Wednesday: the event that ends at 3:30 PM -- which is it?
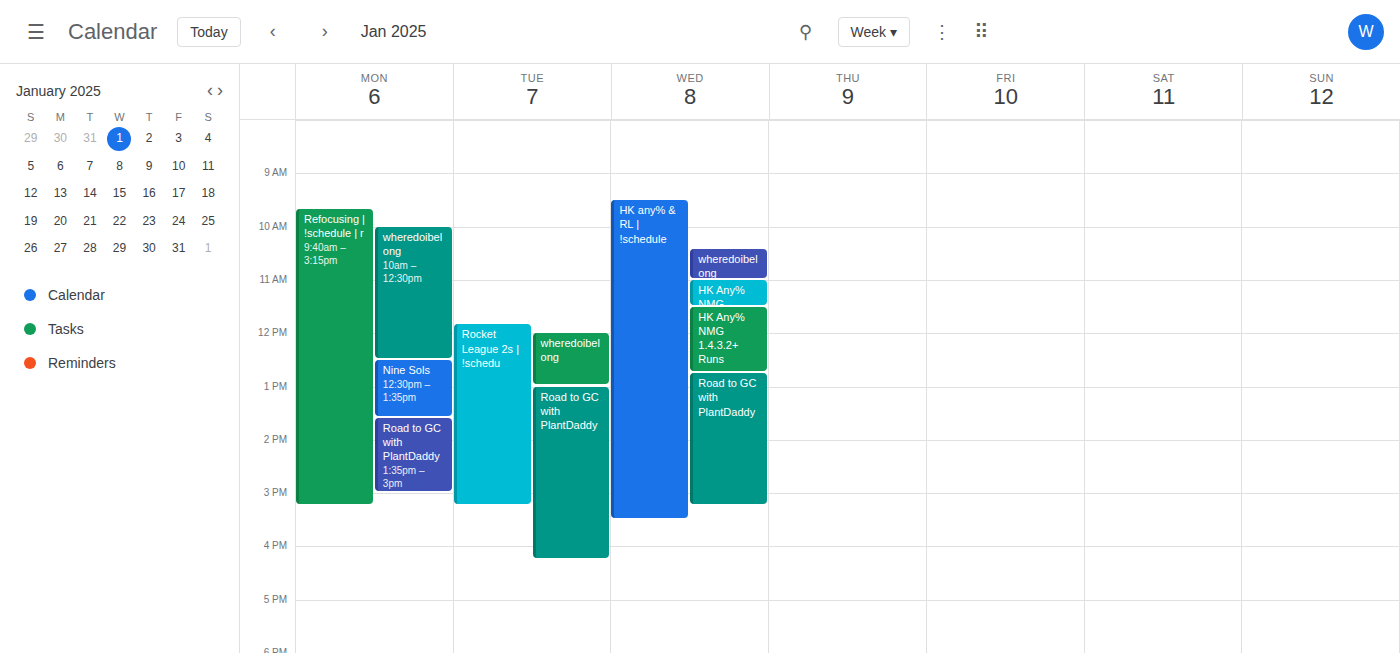
"HK any% & RL | !schedule"